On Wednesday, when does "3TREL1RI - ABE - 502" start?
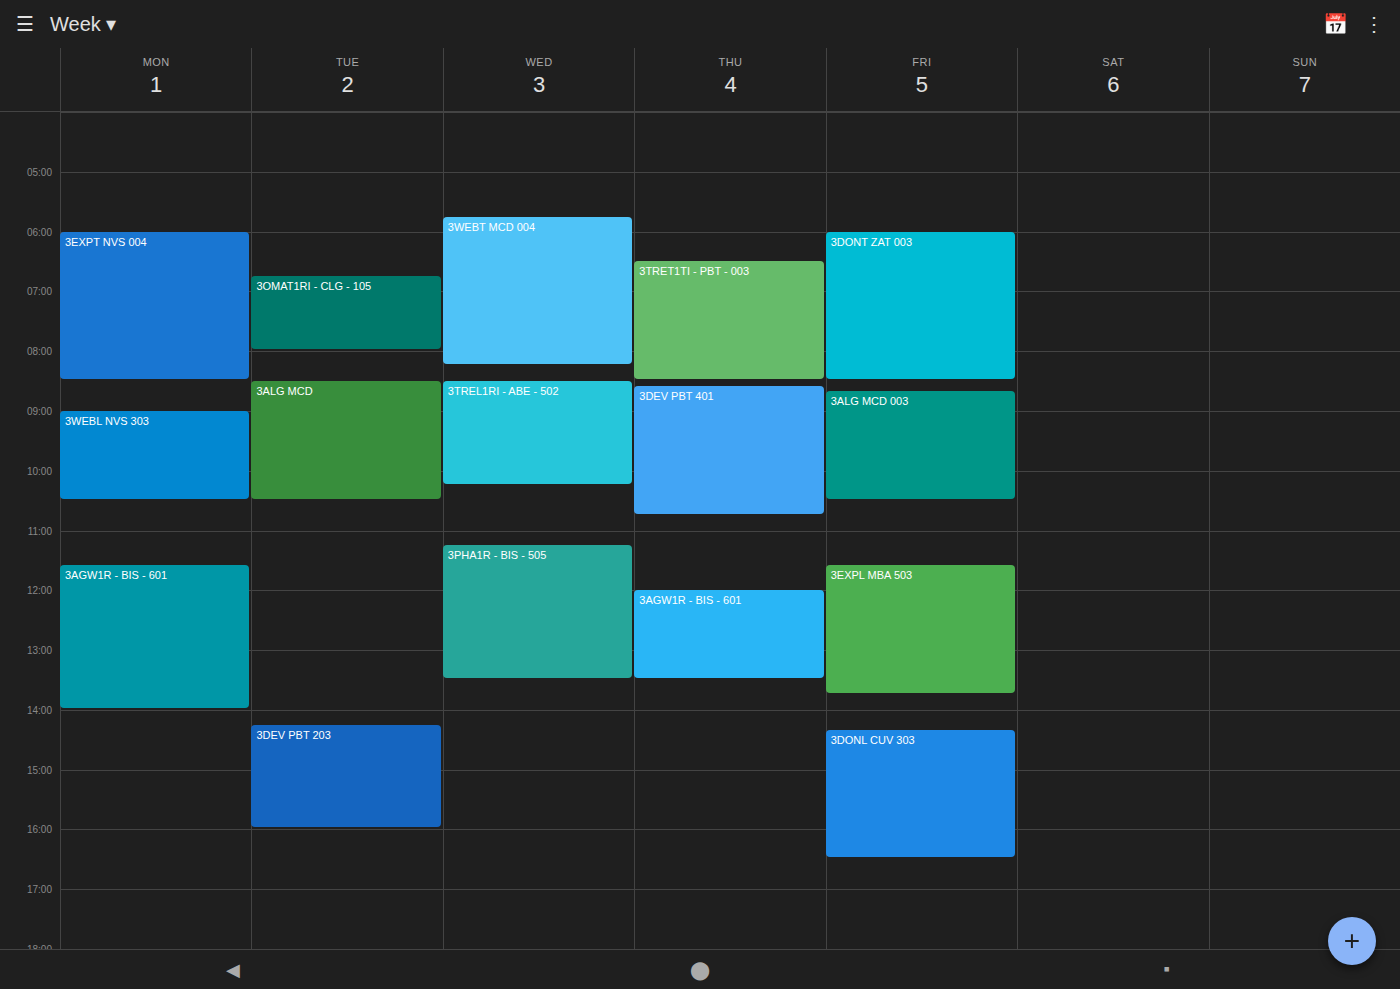
8:30 AM